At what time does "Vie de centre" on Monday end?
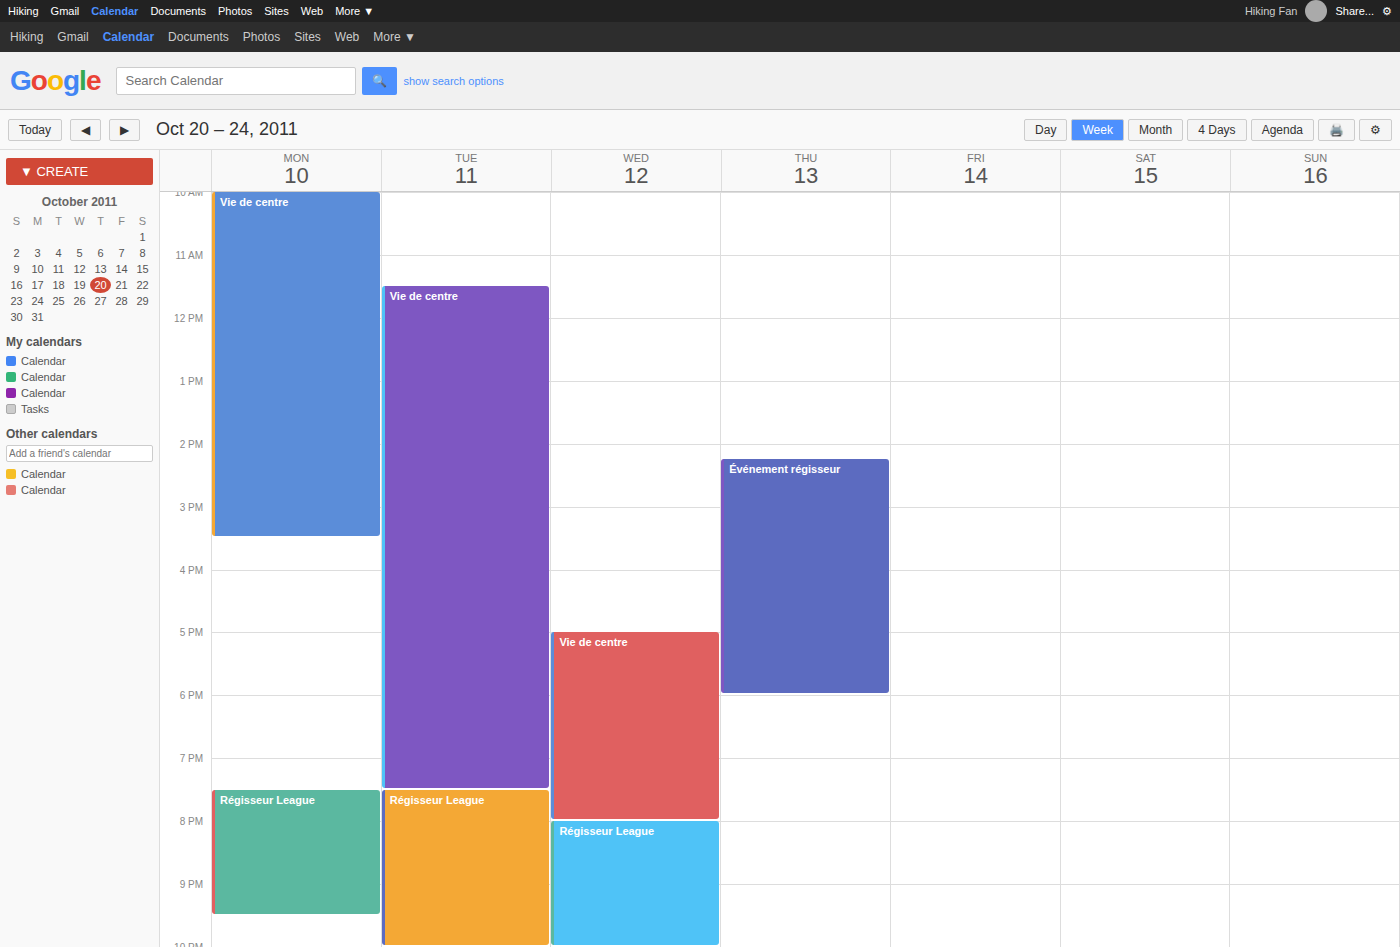
15:30